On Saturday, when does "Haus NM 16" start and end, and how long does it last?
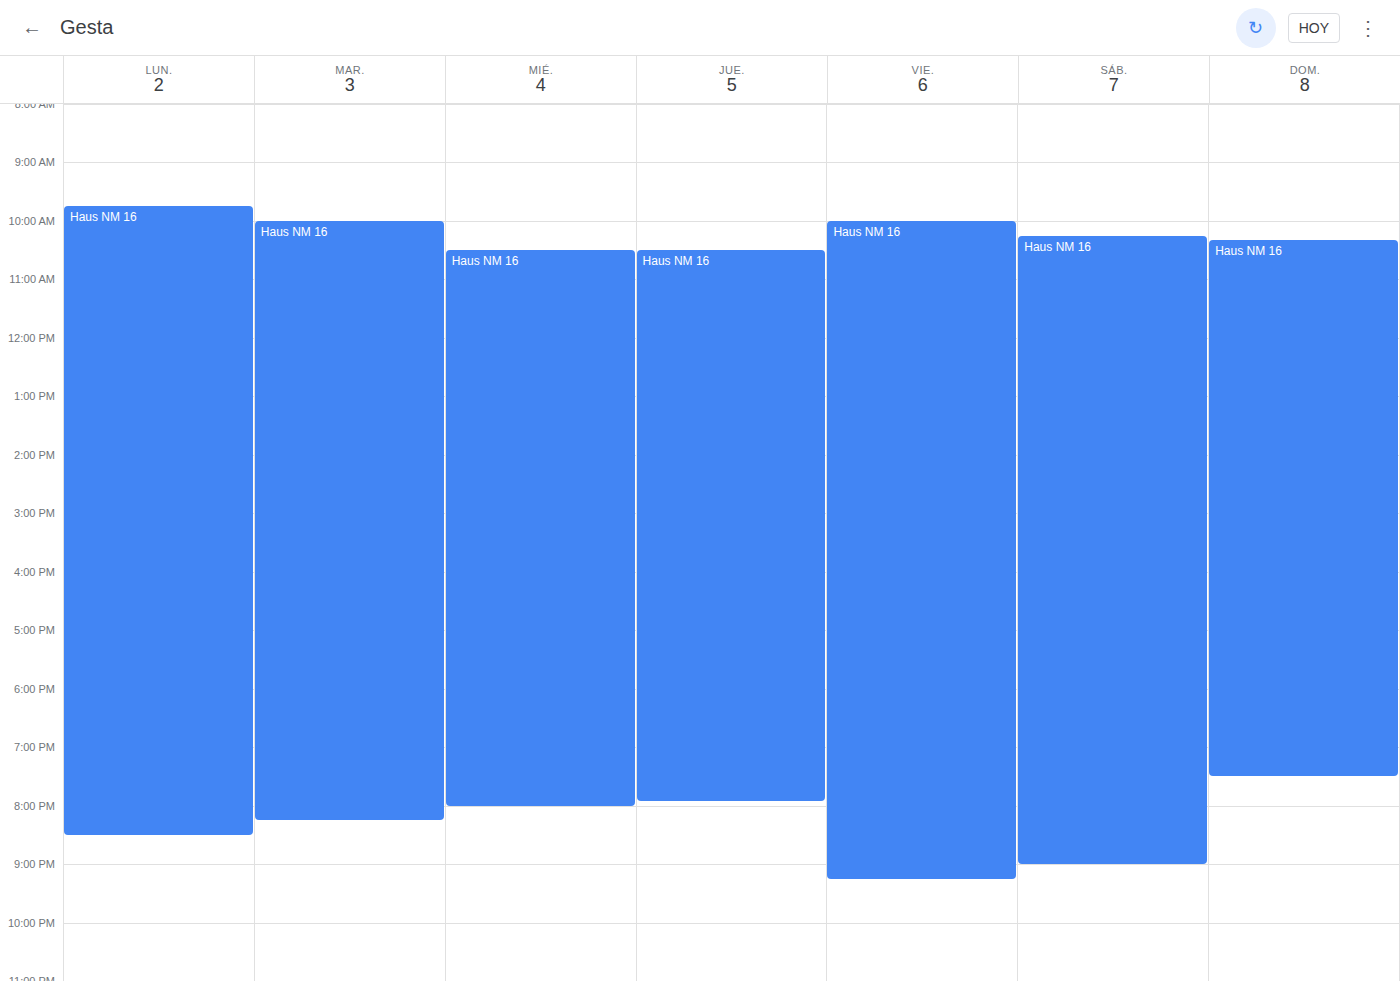
10:15 AM to 9:00 PM, 10 hours 45 minutes